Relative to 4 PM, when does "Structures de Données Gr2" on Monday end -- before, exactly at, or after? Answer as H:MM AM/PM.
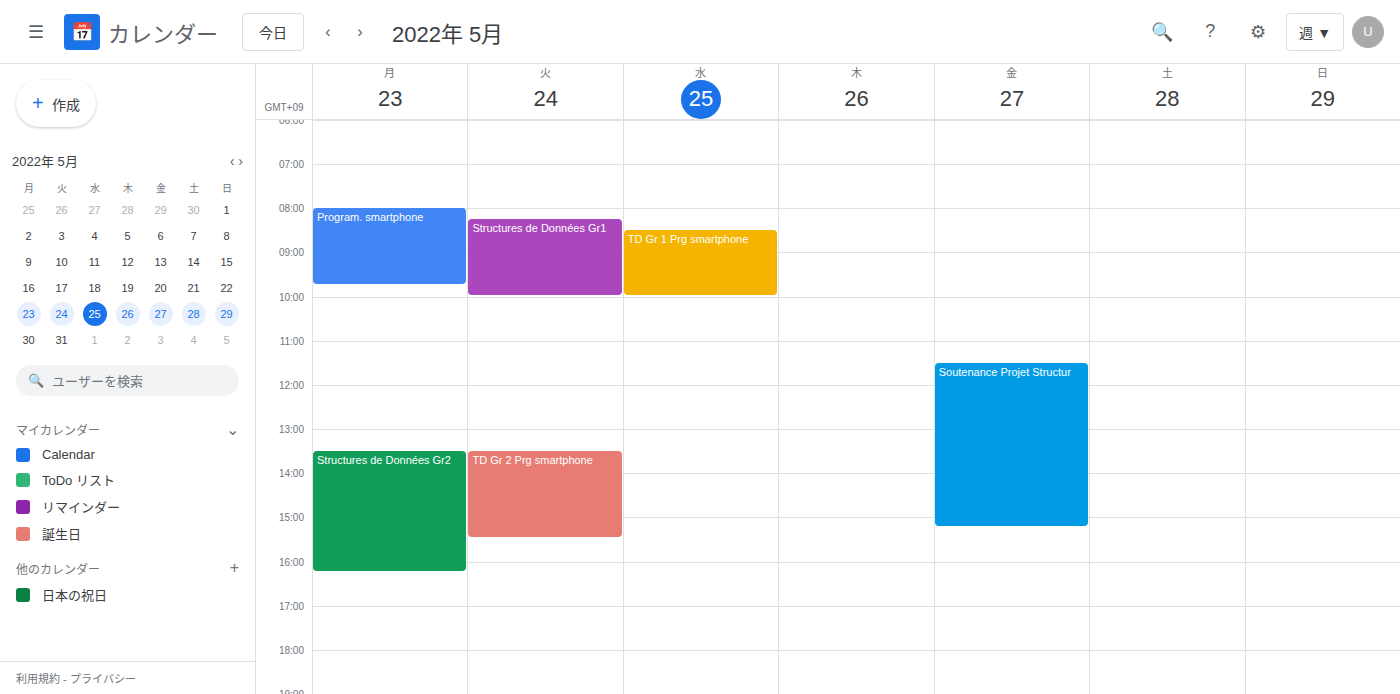
4:15 PM -- after 4 PM, 15 minutes below the 4 PM line.